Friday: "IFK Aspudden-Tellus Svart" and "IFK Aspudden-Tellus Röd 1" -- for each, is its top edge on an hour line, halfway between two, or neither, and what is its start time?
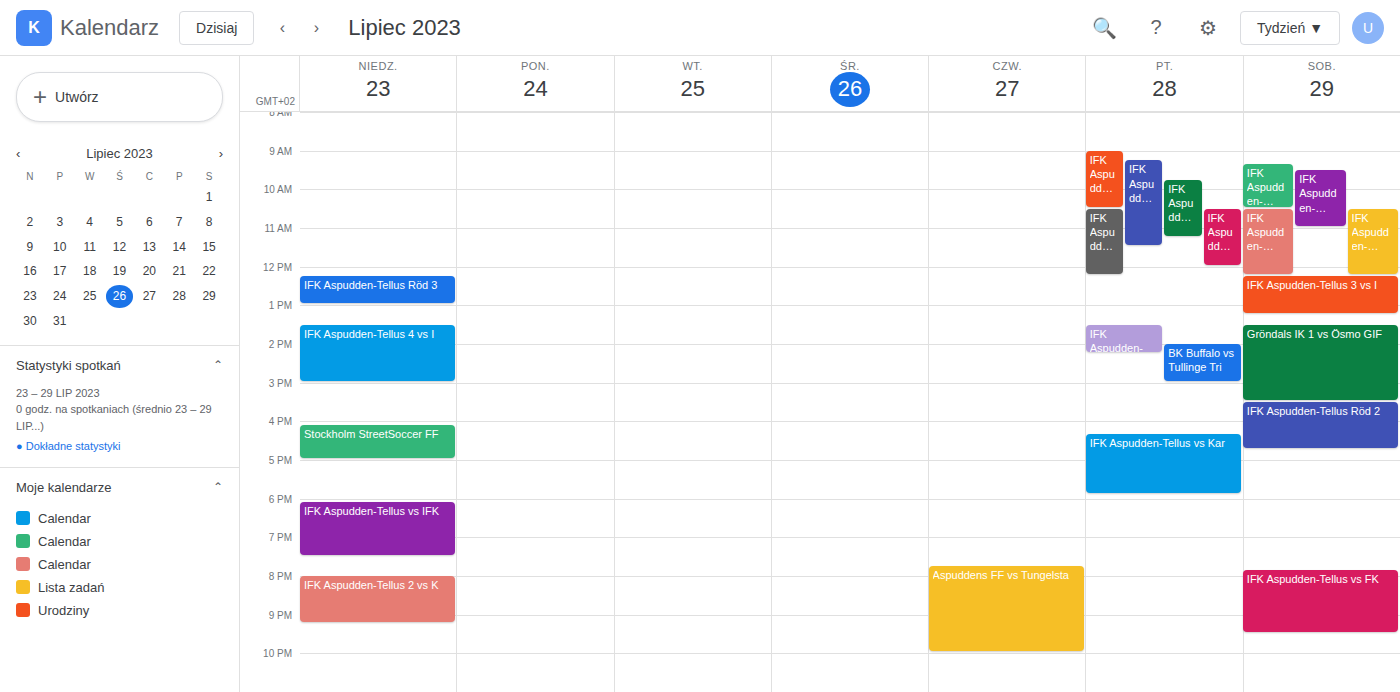
"IFK Aspudden-Tellus Svart": 9:00 AM, exactly on the 9 AM line. "IFK Aspudden-Tellus Röd 1": 10:30 AM, halfway between the 10 AM and 11 AM lines.